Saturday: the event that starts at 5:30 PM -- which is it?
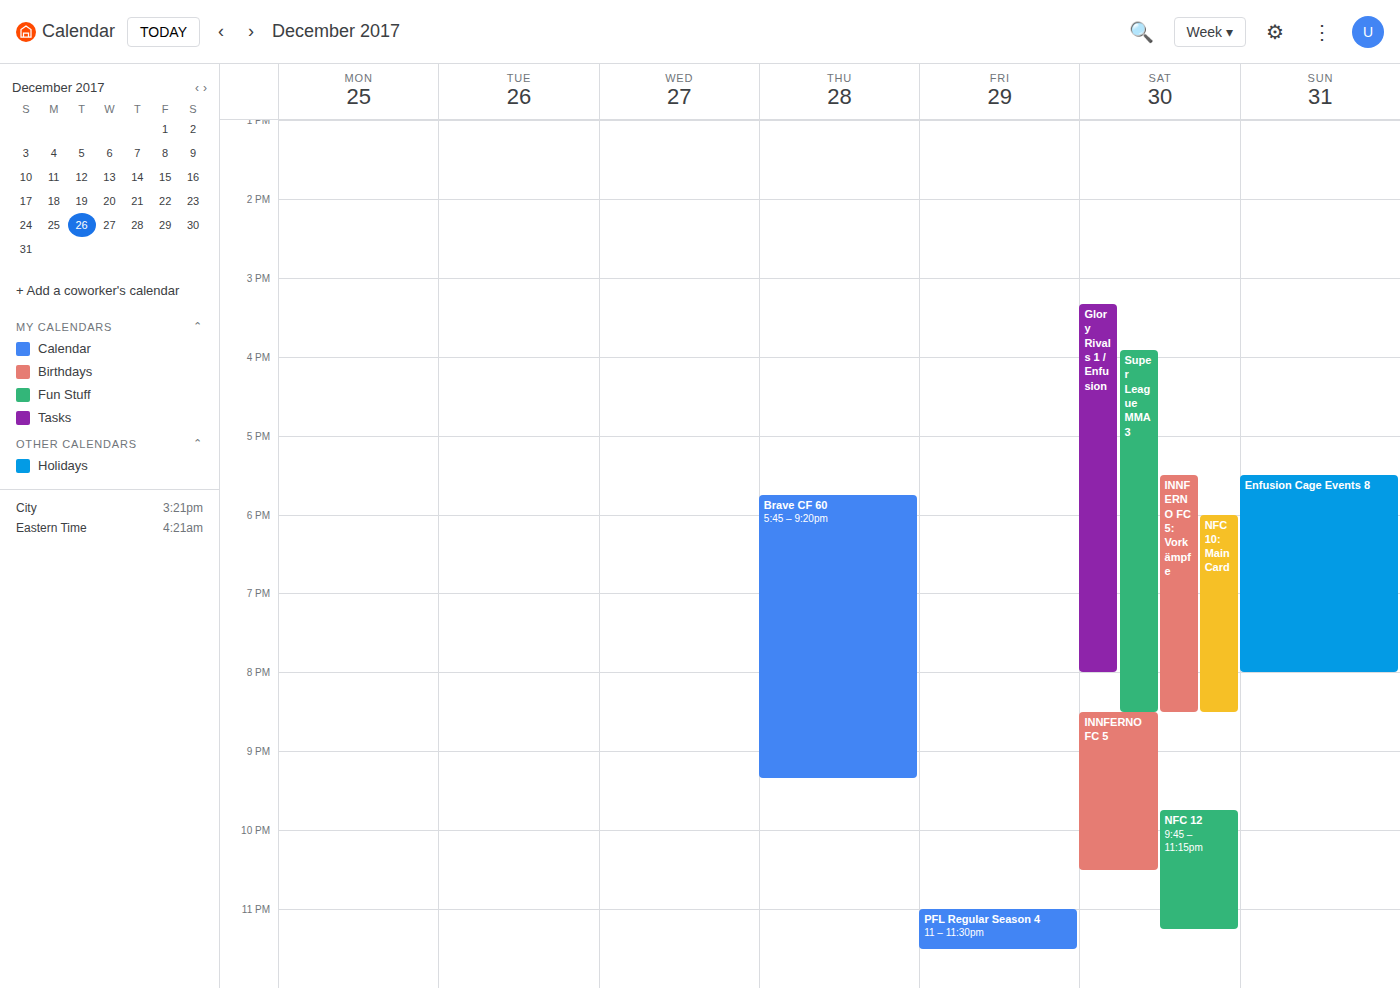
"INNFERNO FC 5: Vorkämpfe"